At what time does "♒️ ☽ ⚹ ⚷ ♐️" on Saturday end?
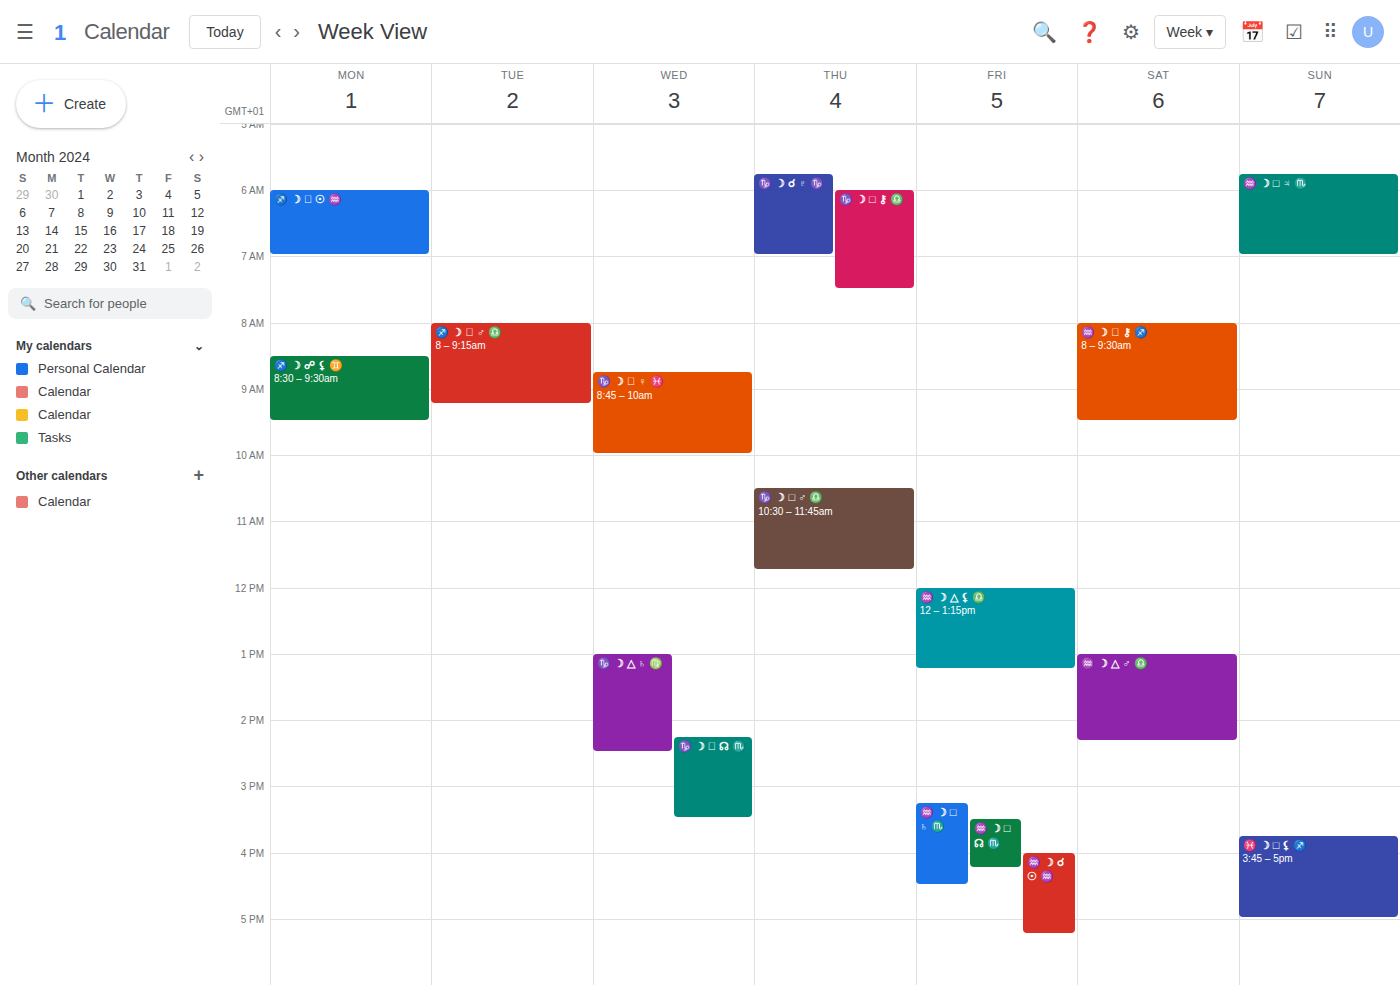
9:30 AM